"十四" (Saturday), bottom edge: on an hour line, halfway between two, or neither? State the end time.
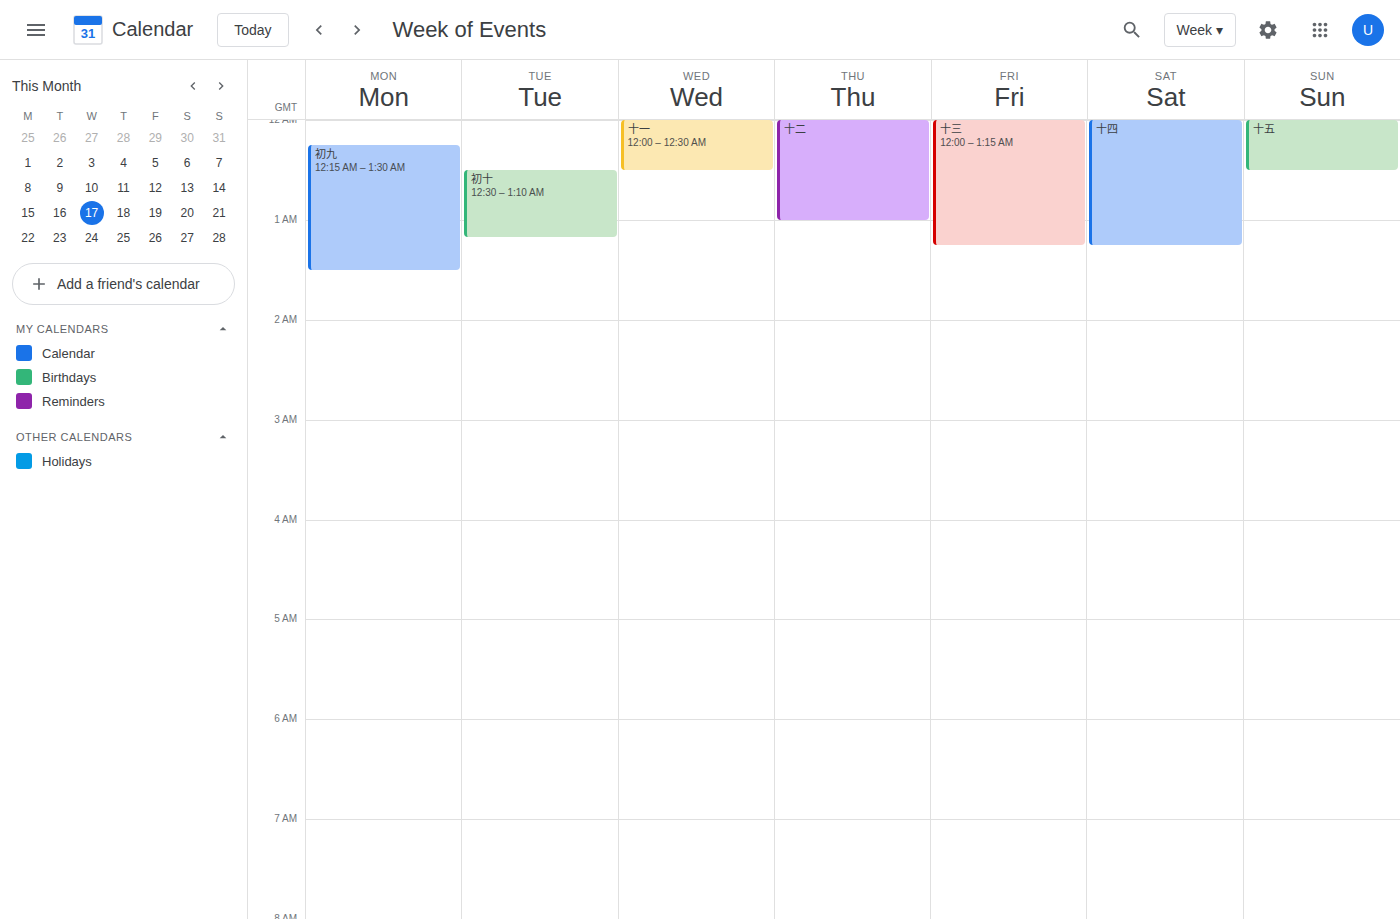
1:15 AM -- neither: a quarter of the way from the 1 AM line to the 2 AM line.